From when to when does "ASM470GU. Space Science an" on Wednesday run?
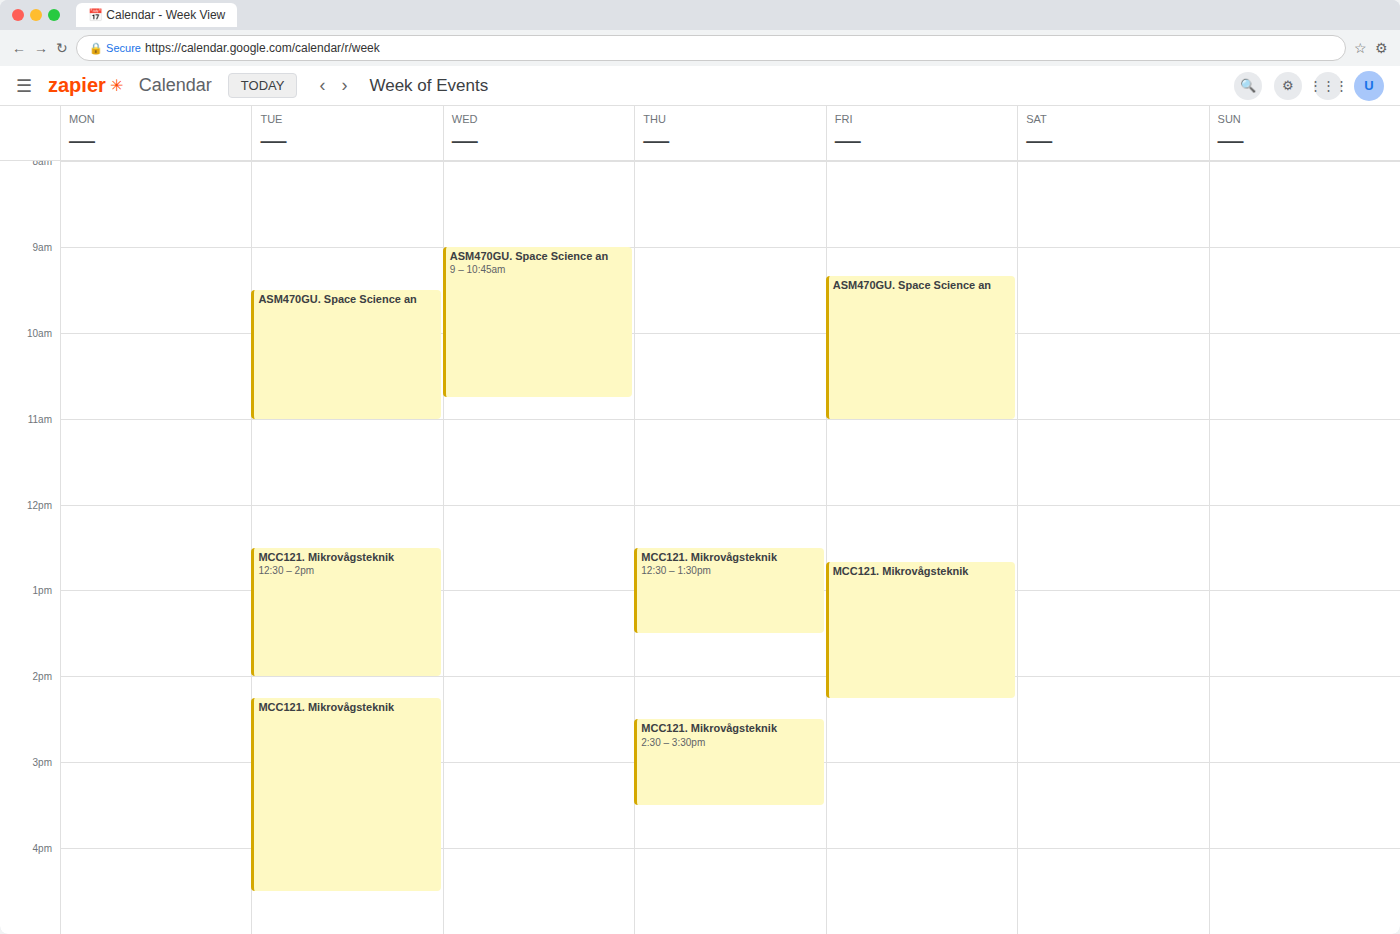
9:00 AM to 10:45 AM